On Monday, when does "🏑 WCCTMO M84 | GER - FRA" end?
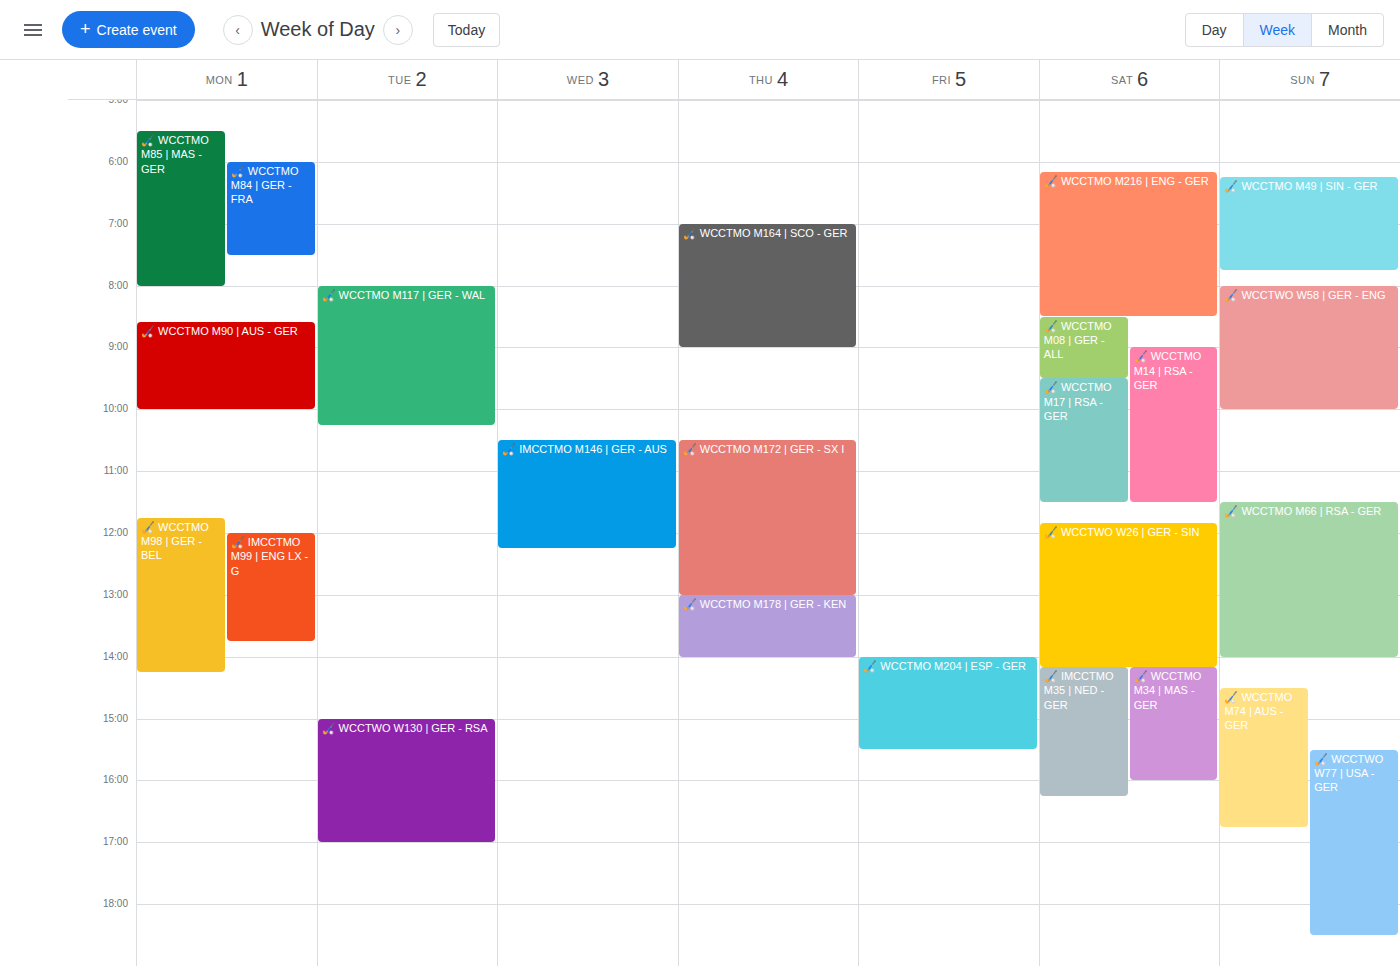
7:30 AM